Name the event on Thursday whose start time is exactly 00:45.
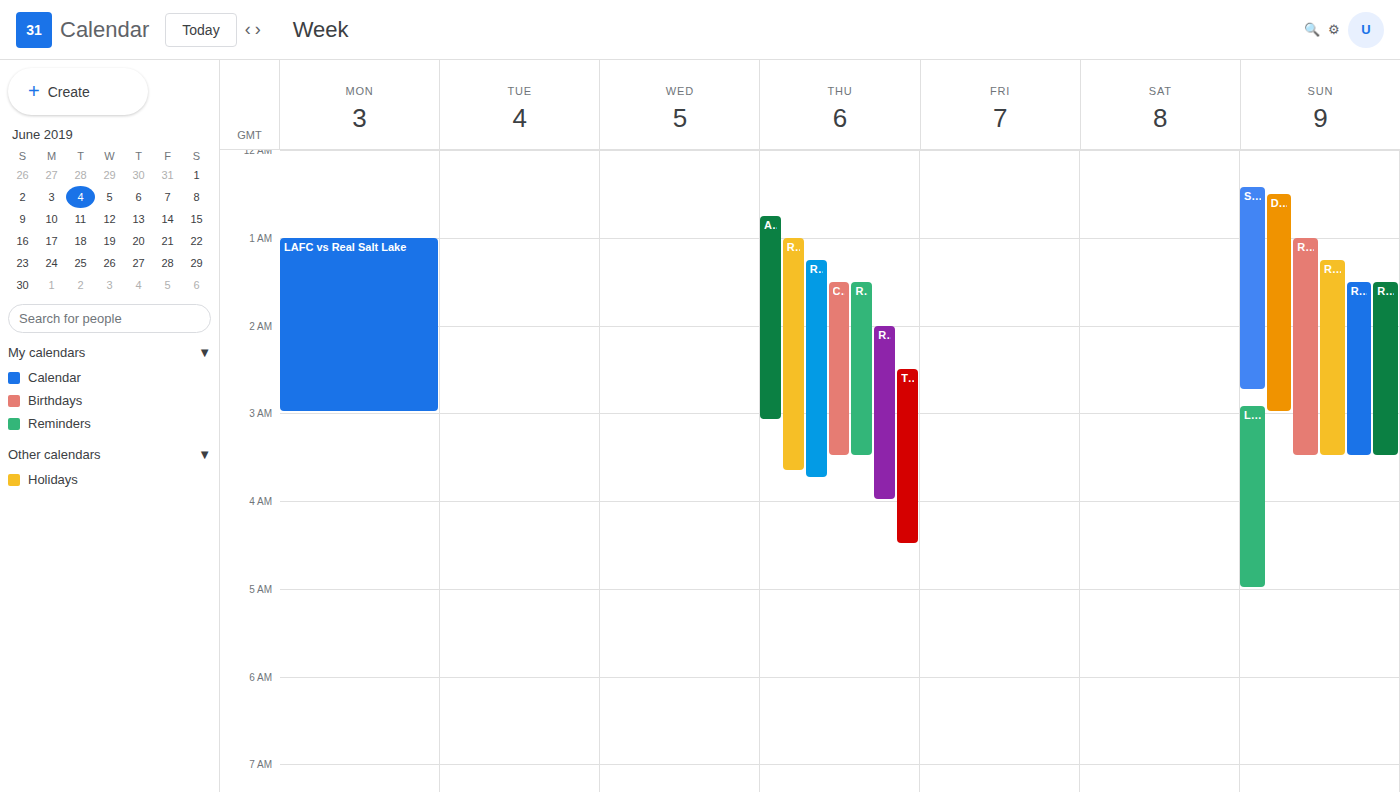
"Austin FC vs Real Salt Lak"